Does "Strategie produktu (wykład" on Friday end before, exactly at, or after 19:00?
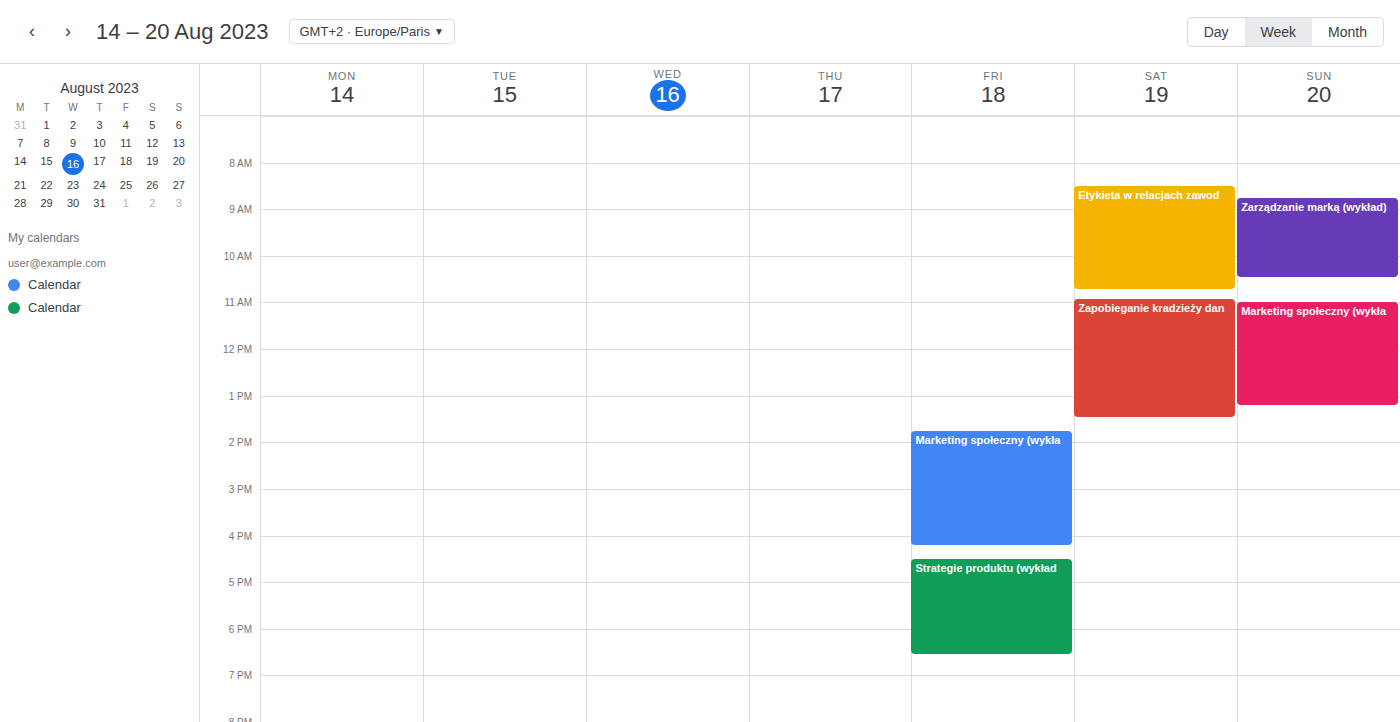
18:35 -- before 19:00, 25 minutes above the 19:00 line.